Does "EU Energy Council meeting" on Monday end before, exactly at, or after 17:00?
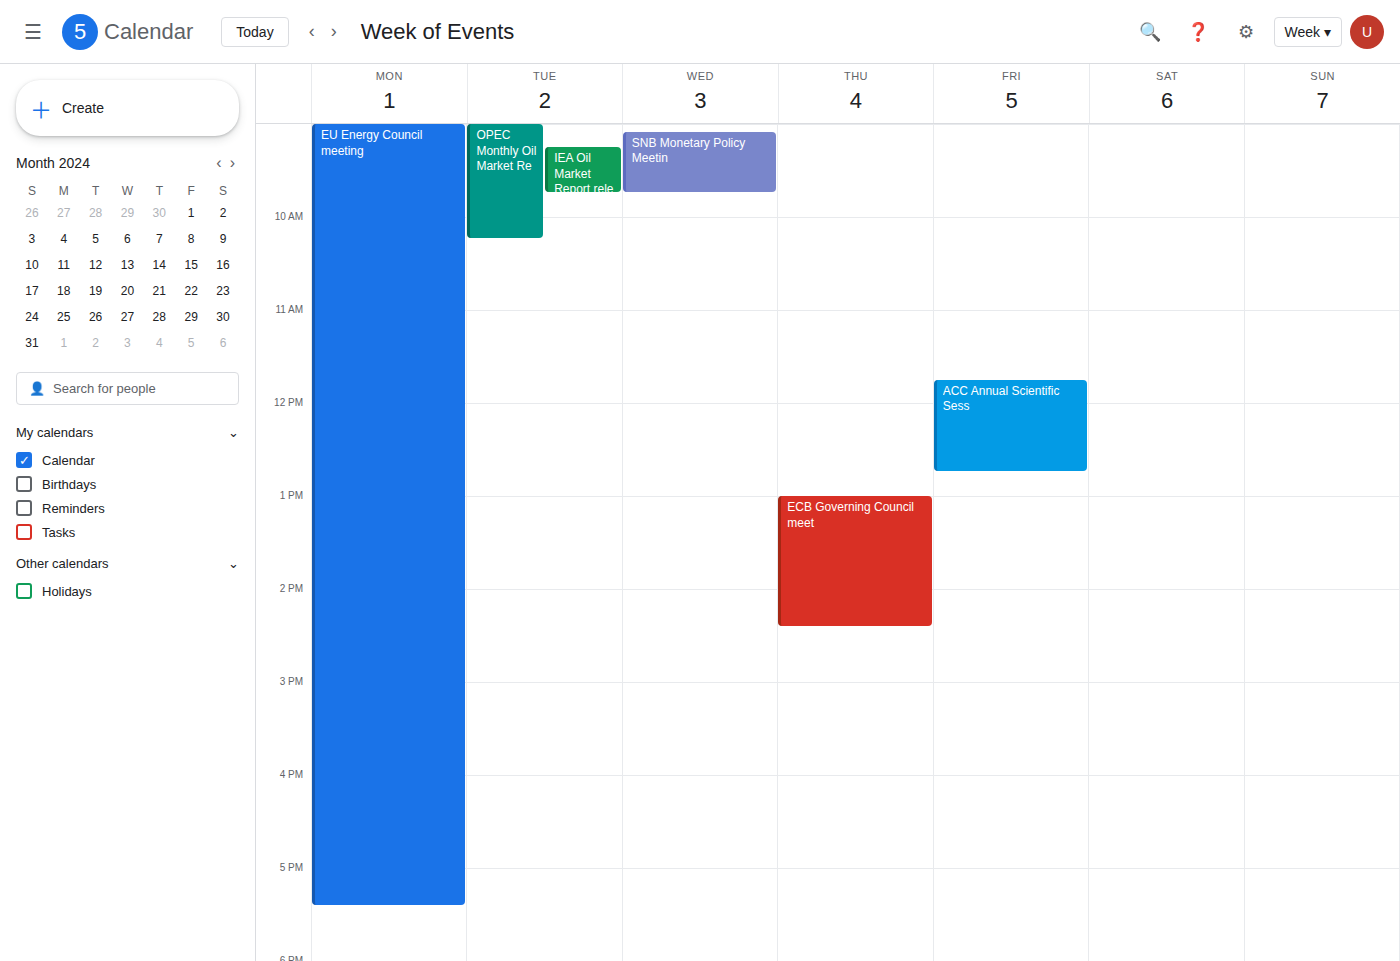
17:25 -- after 17:00, 25 minutes below the 17:00 line.